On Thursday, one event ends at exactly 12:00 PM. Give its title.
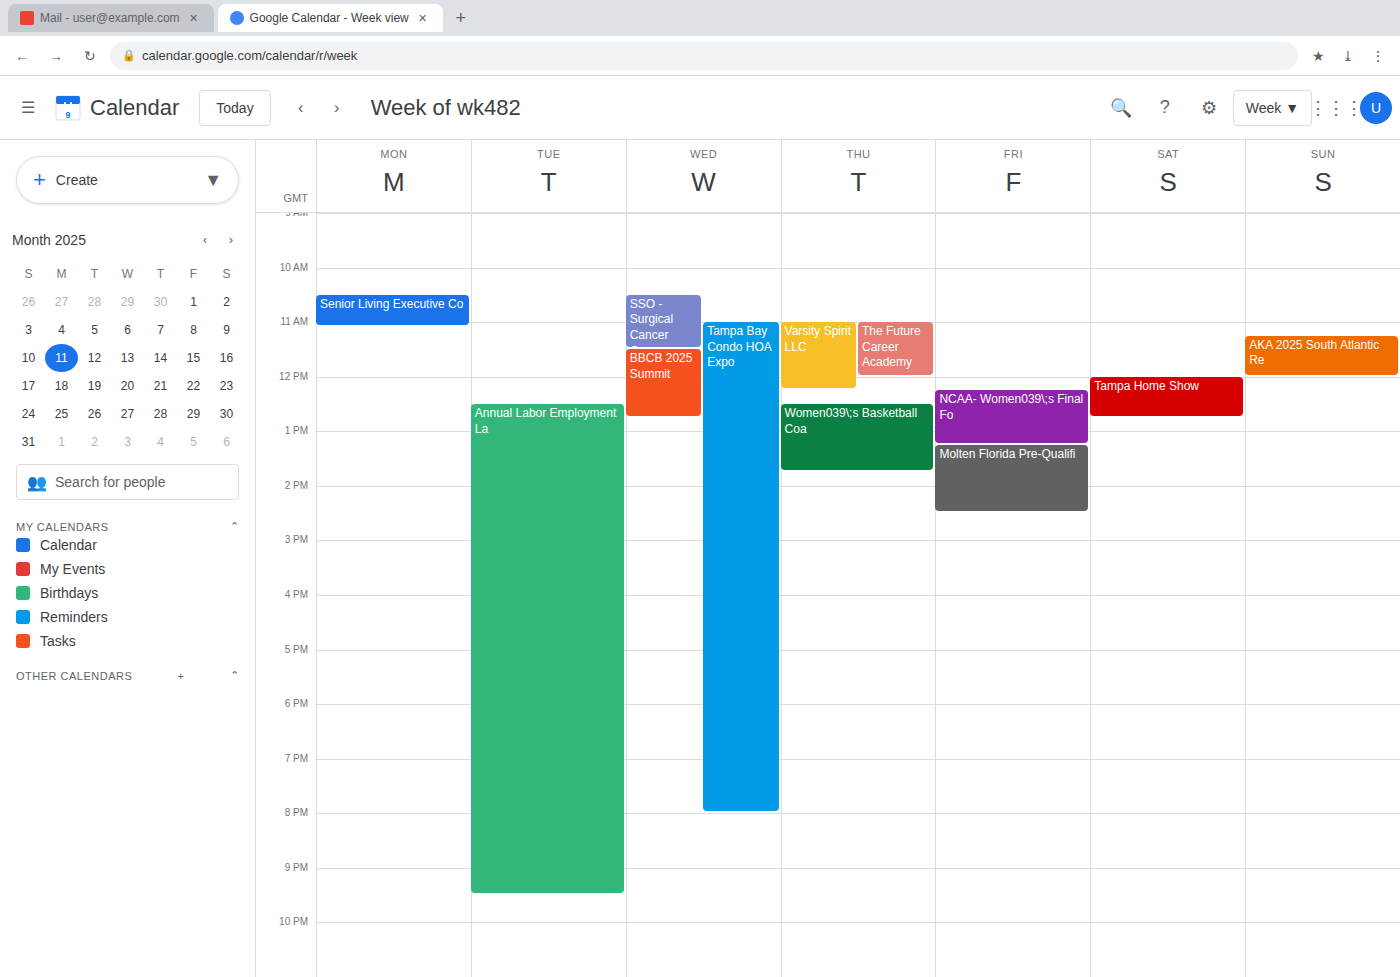
"The Future Career Academy"